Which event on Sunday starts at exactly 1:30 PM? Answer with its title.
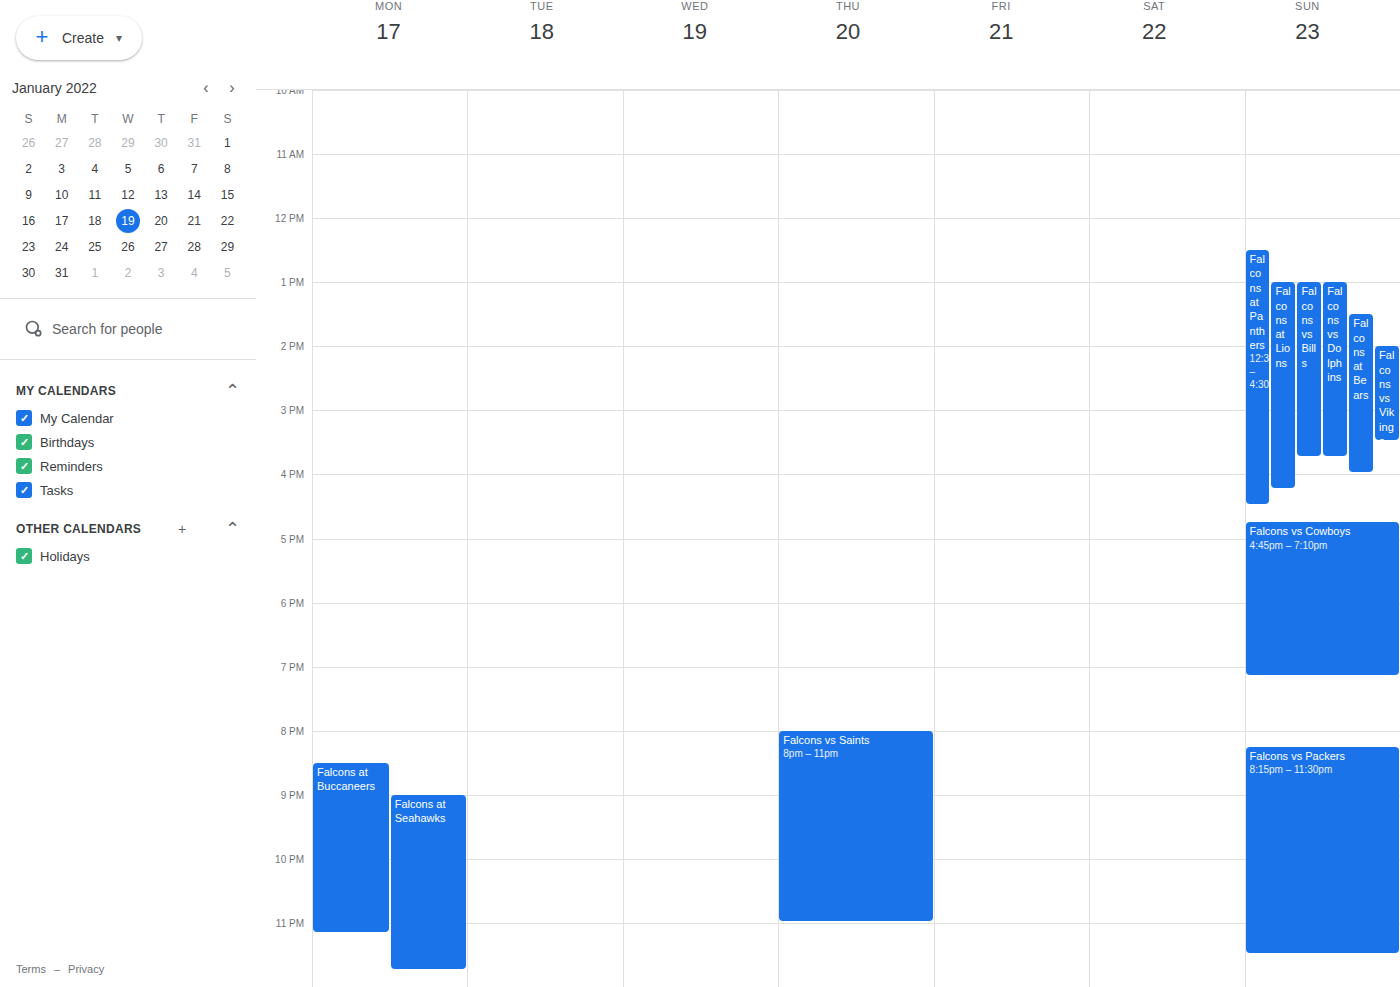
"Falcons at Bears"